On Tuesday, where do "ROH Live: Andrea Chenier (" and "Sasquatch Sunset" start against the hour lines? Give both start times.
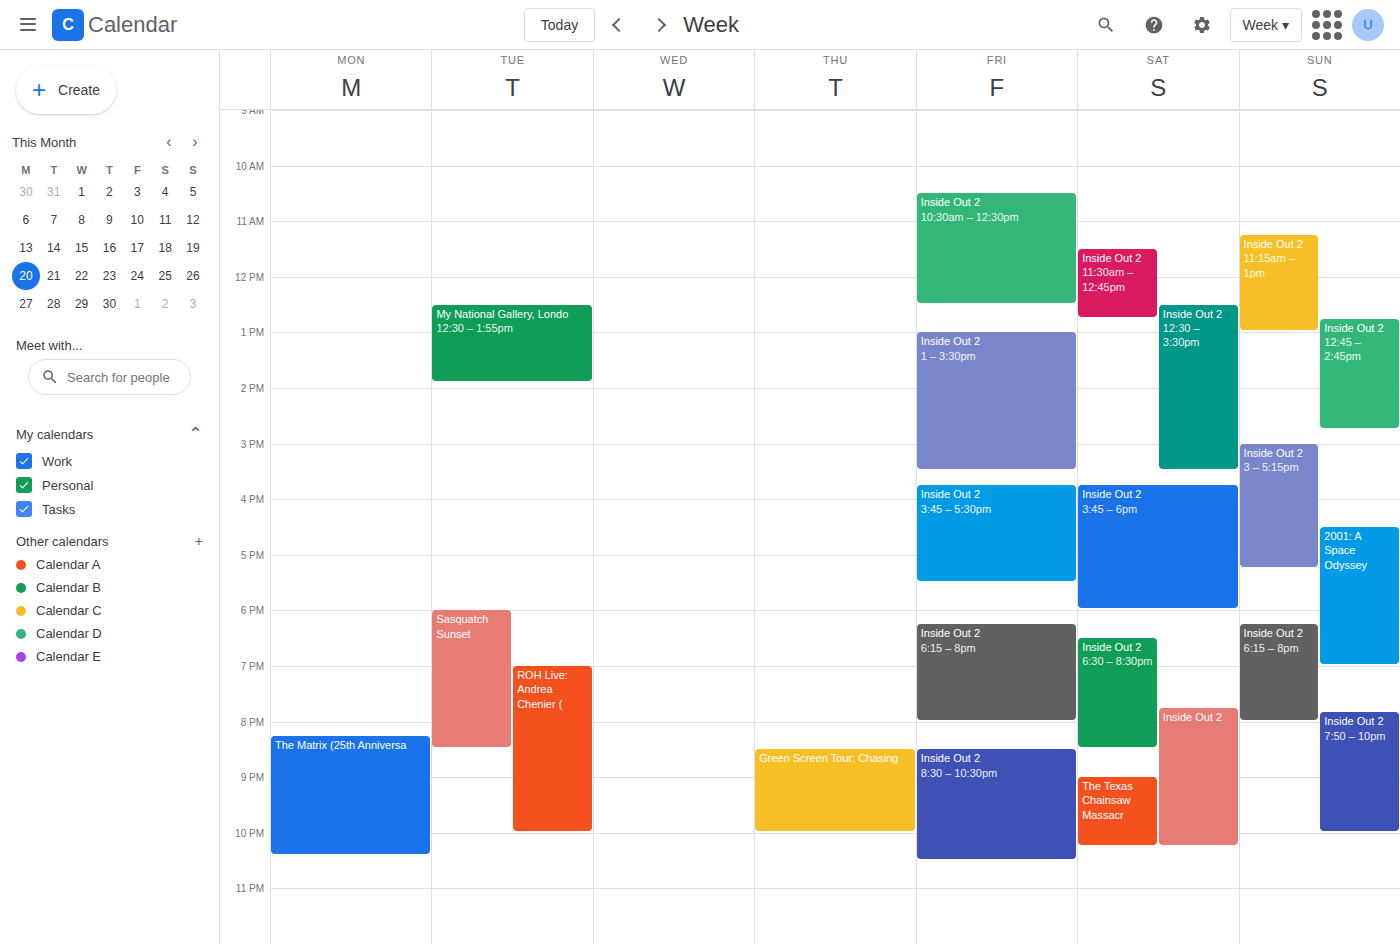
"ROH Live: Andrea Chenier (": 7:00 PM, exactly on the 7 PM line. "Sasquatch Sunset": 6:00 PM, exactly on the 6 PM line.